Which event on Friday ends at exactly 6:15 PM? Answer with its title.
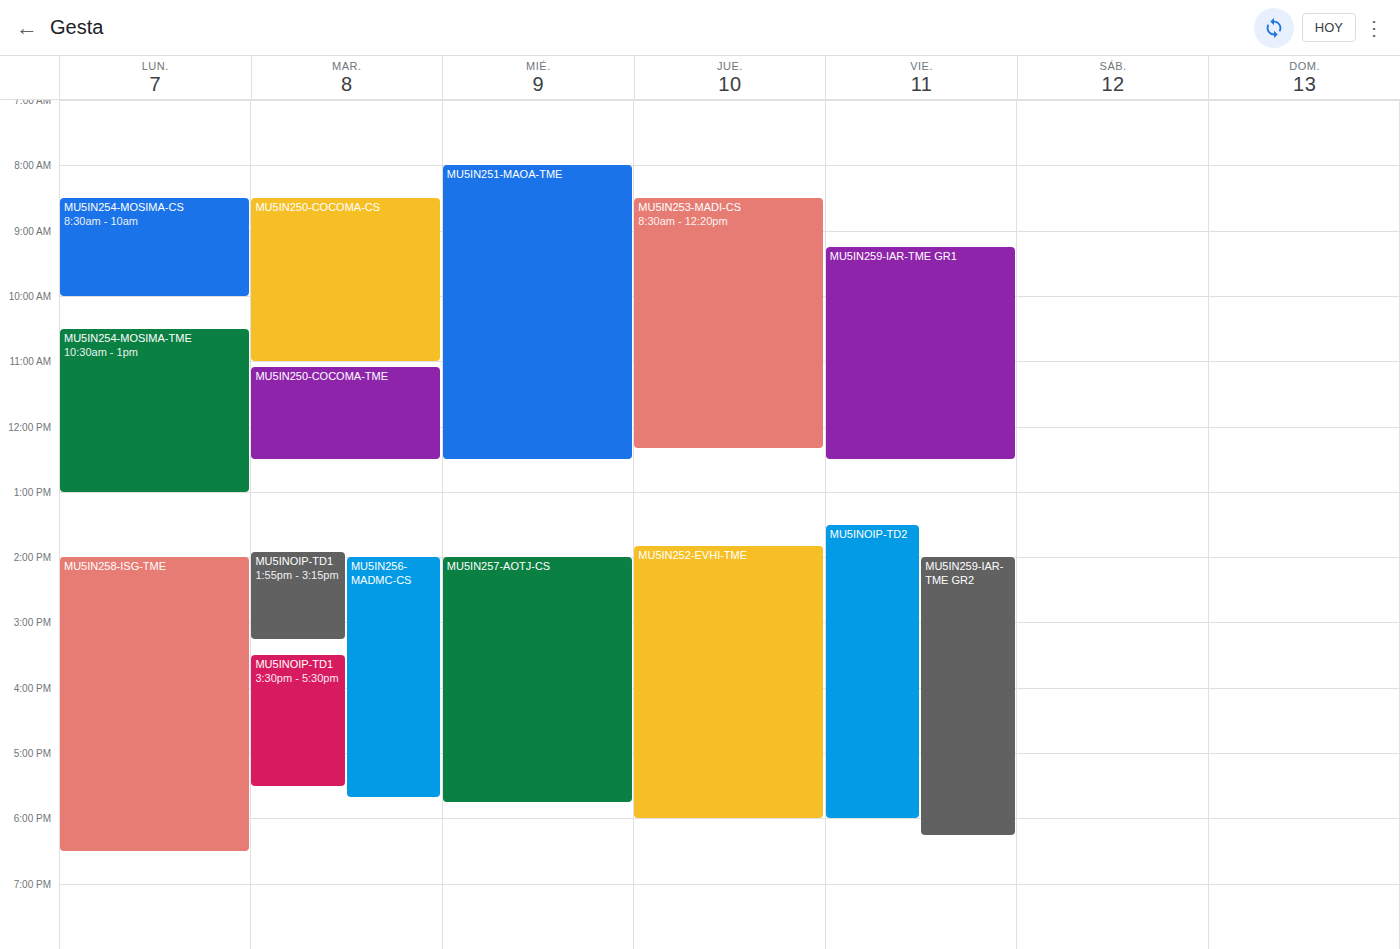
"MU5IN259-IAR-TME GR2"